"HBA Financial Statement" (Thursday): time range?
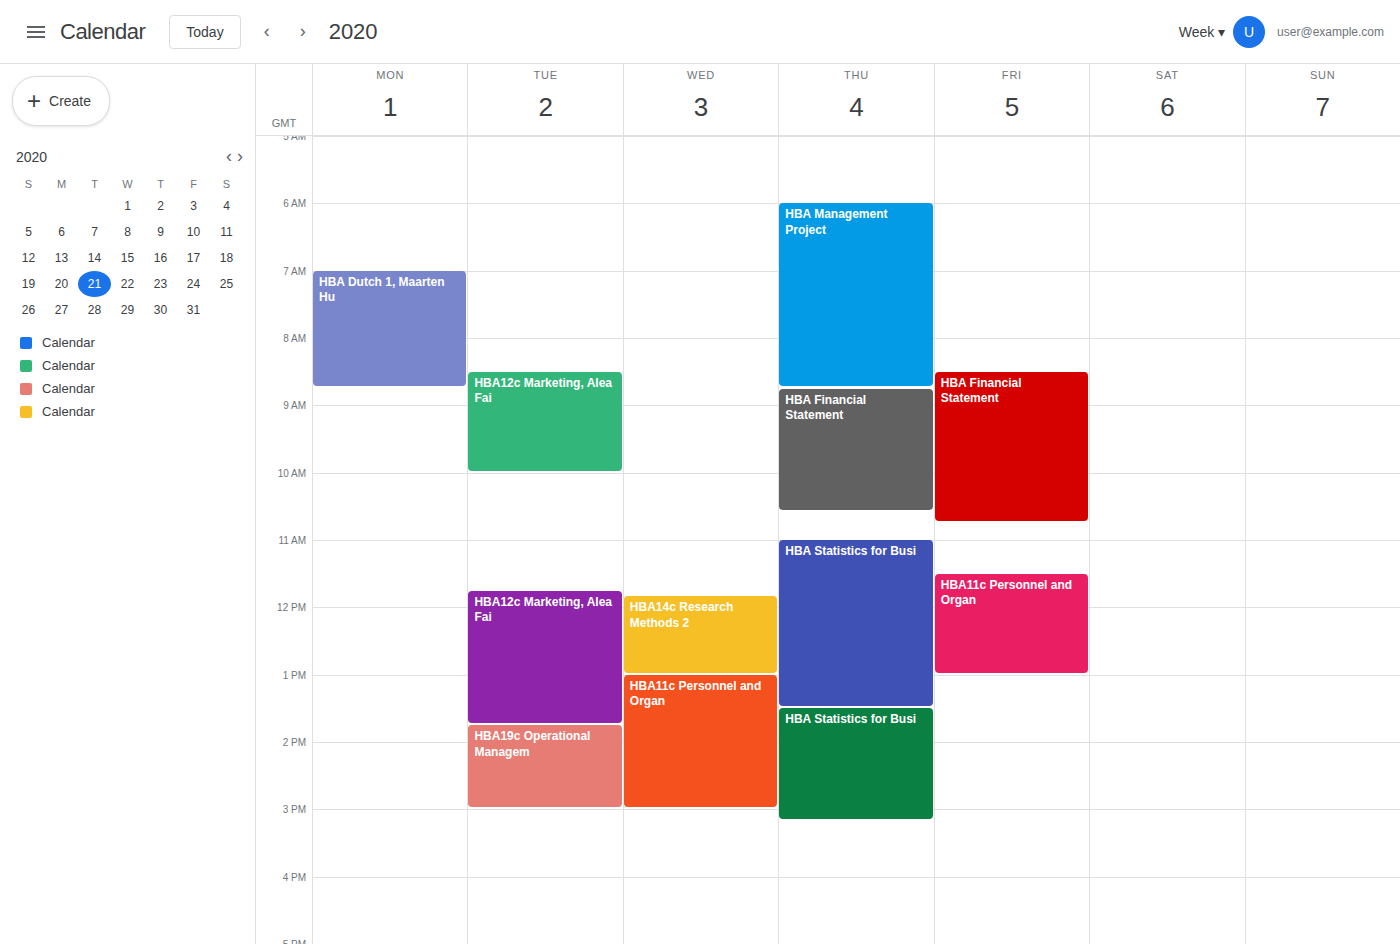
8:45 AM to 10:35 AM